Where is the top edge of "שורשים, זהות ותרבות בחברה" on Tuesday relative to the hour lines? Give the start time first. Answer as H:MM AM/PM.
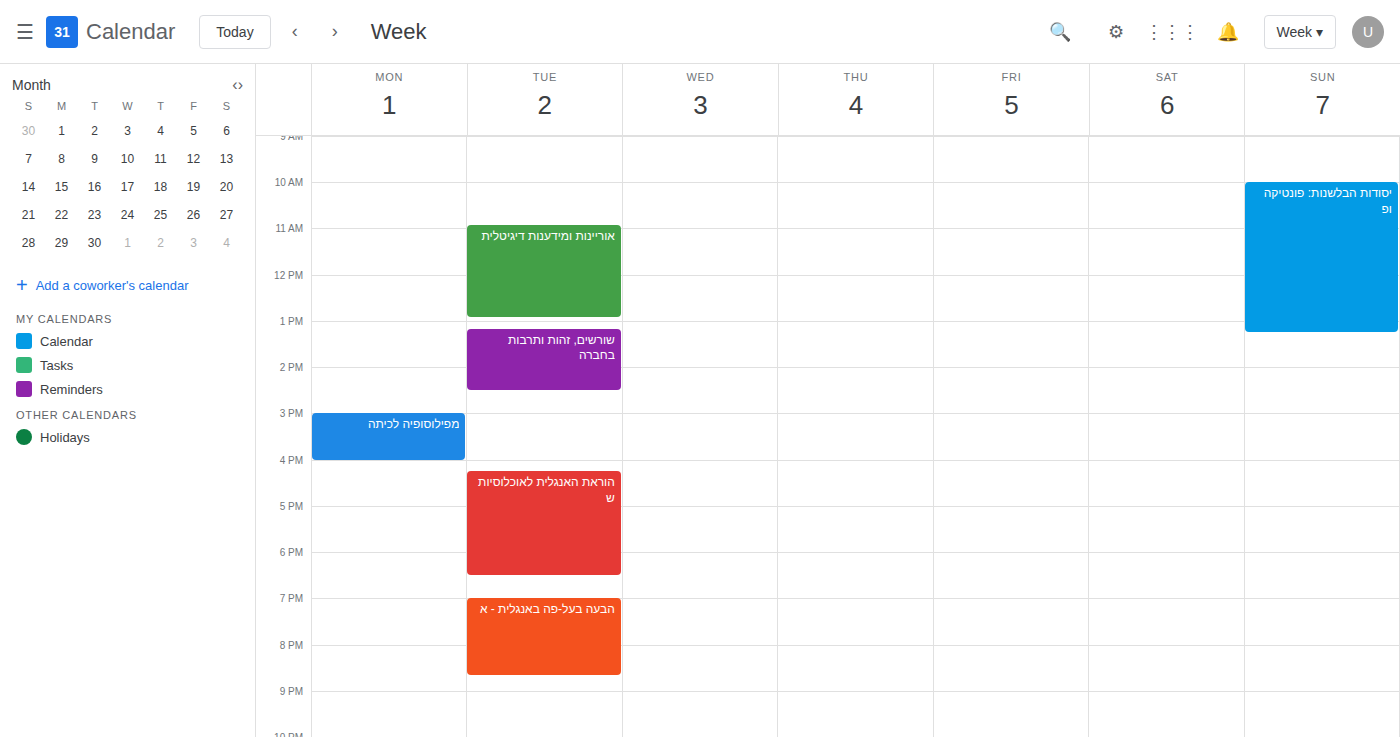
1:10 PM -- neither: 10 minutes below the 1 PM line and 50 minutes above the 2 PM line.